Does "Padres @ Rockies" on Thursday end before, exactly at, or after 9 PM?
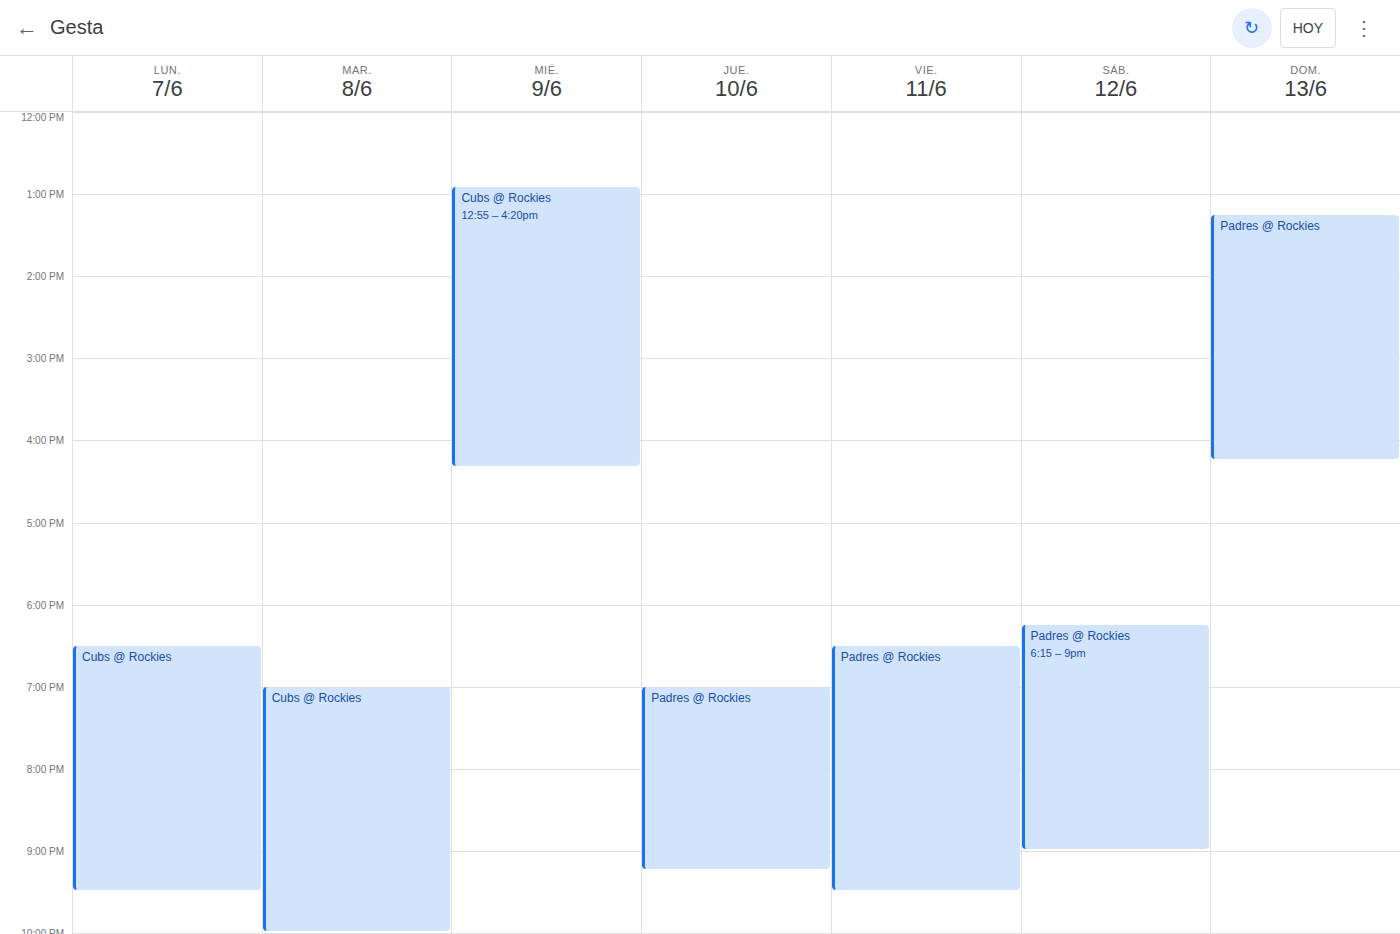
9:15 PM -- after 9 PM, 15 minutes below the 9 PM line.